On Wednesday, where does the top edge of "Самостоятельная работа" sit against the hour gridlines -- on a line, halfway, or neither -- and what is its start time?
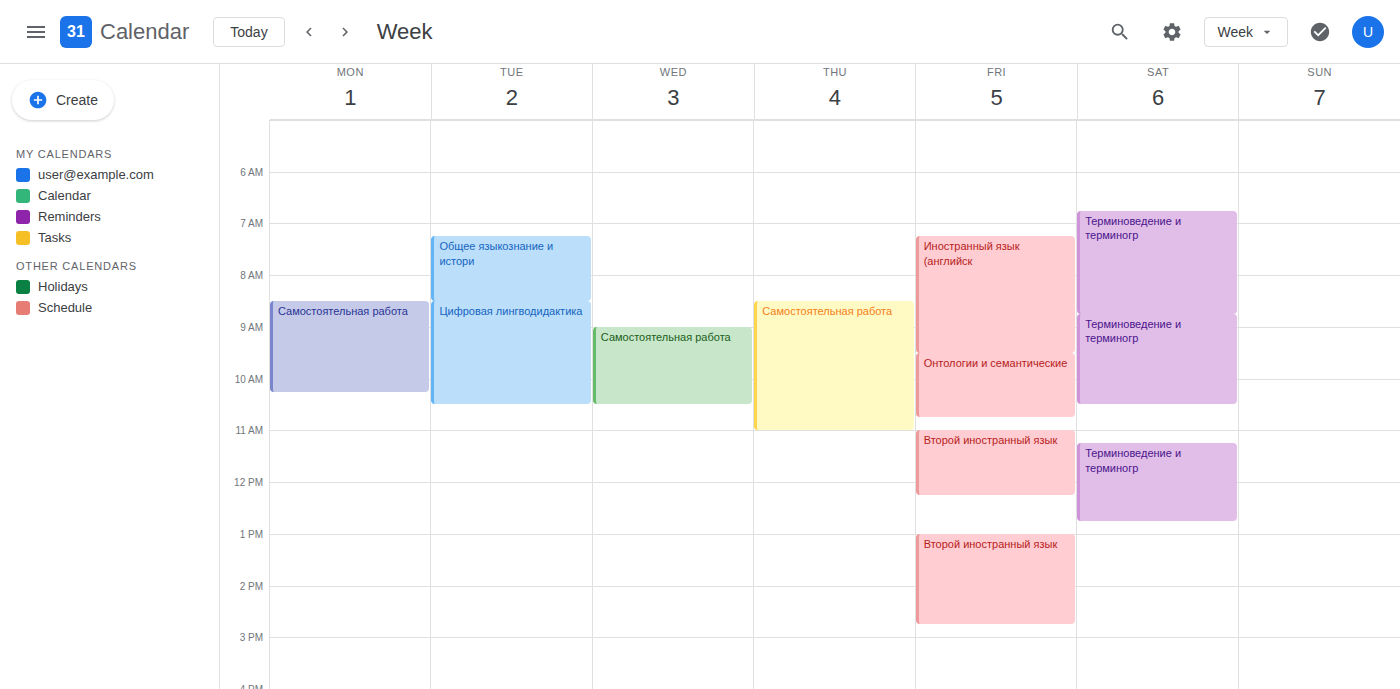
9:00 AM -- exactly on the 9 AM line.